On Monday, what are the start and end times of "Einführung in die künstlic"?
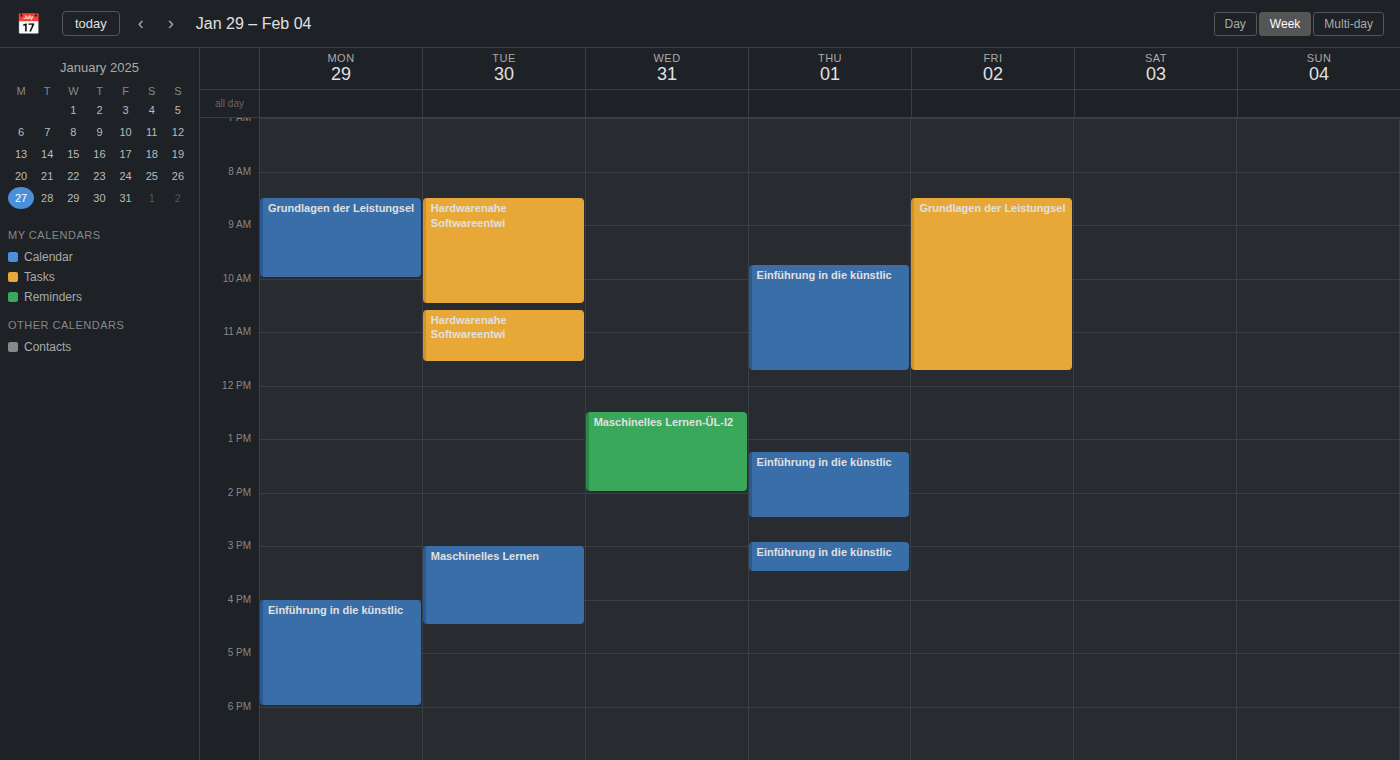
4:00 PM to 6:00 PM